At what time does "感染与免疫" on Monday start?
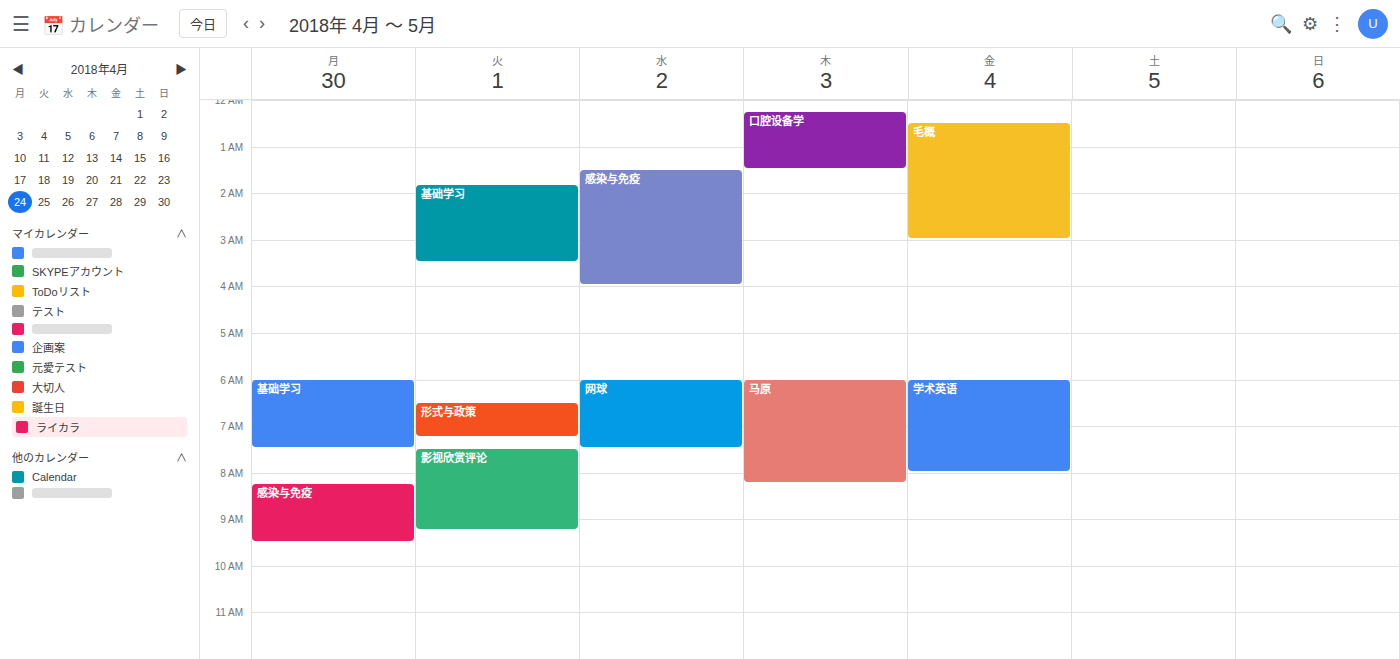
8:15 AM